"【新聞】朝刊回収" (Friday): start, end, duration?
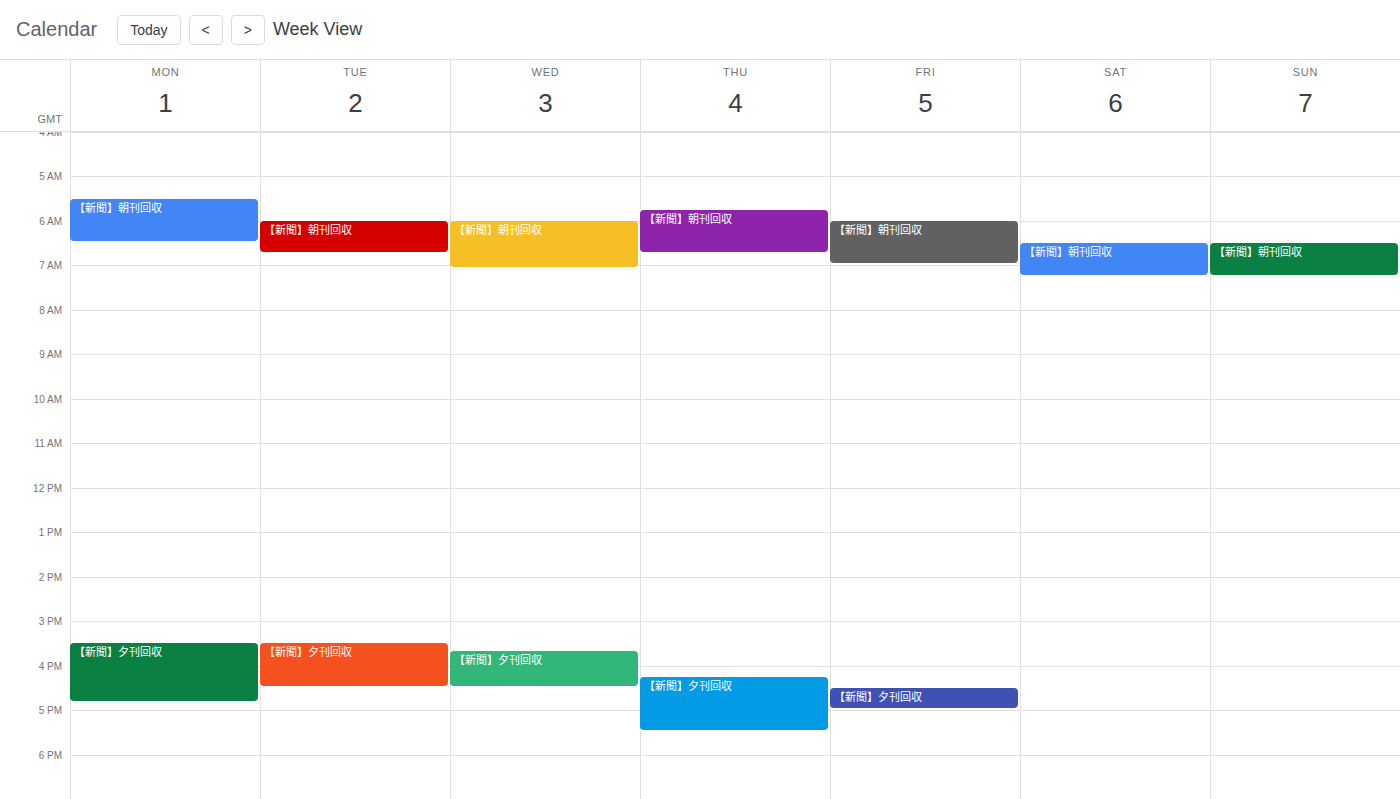
6:00 AM to 7:00 AM, 1 hour